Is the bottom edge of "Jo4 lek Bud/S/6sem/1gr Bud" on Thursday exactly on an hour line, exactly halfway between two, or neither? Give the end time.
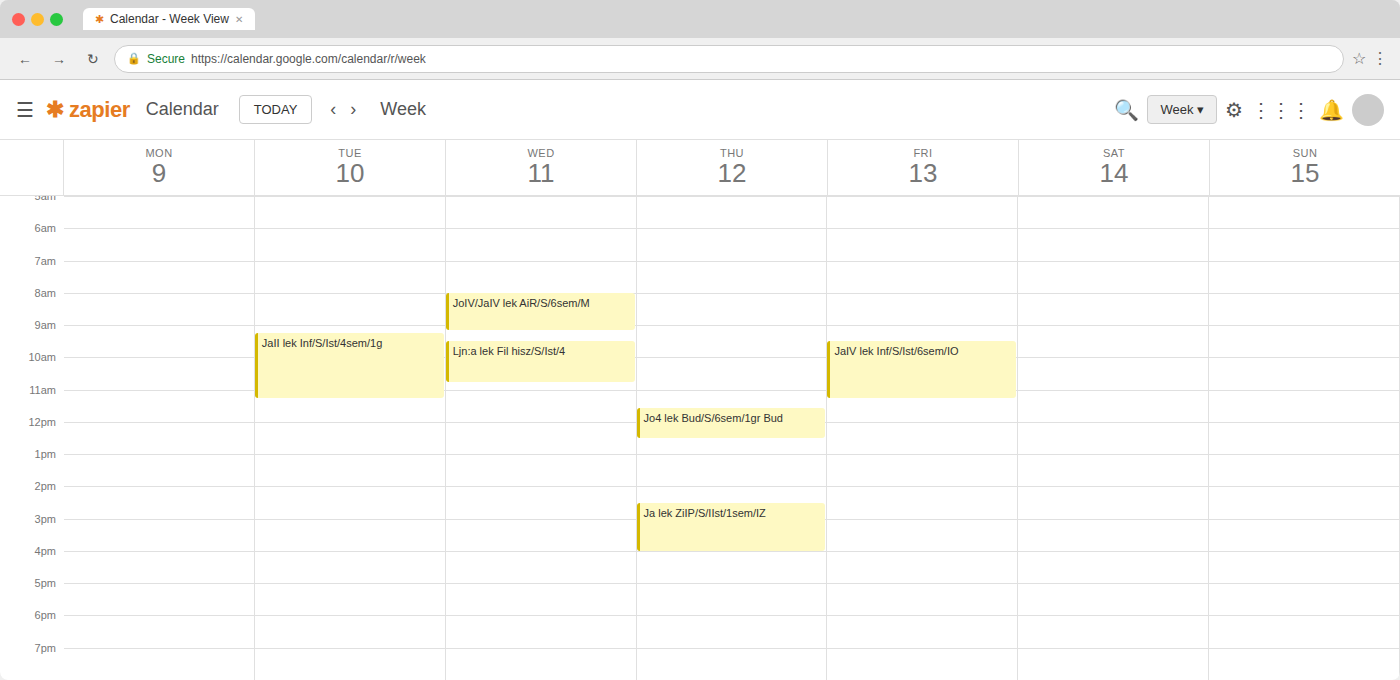
12:30 PM -- halfway between the 12 PM and 1 PM lines.